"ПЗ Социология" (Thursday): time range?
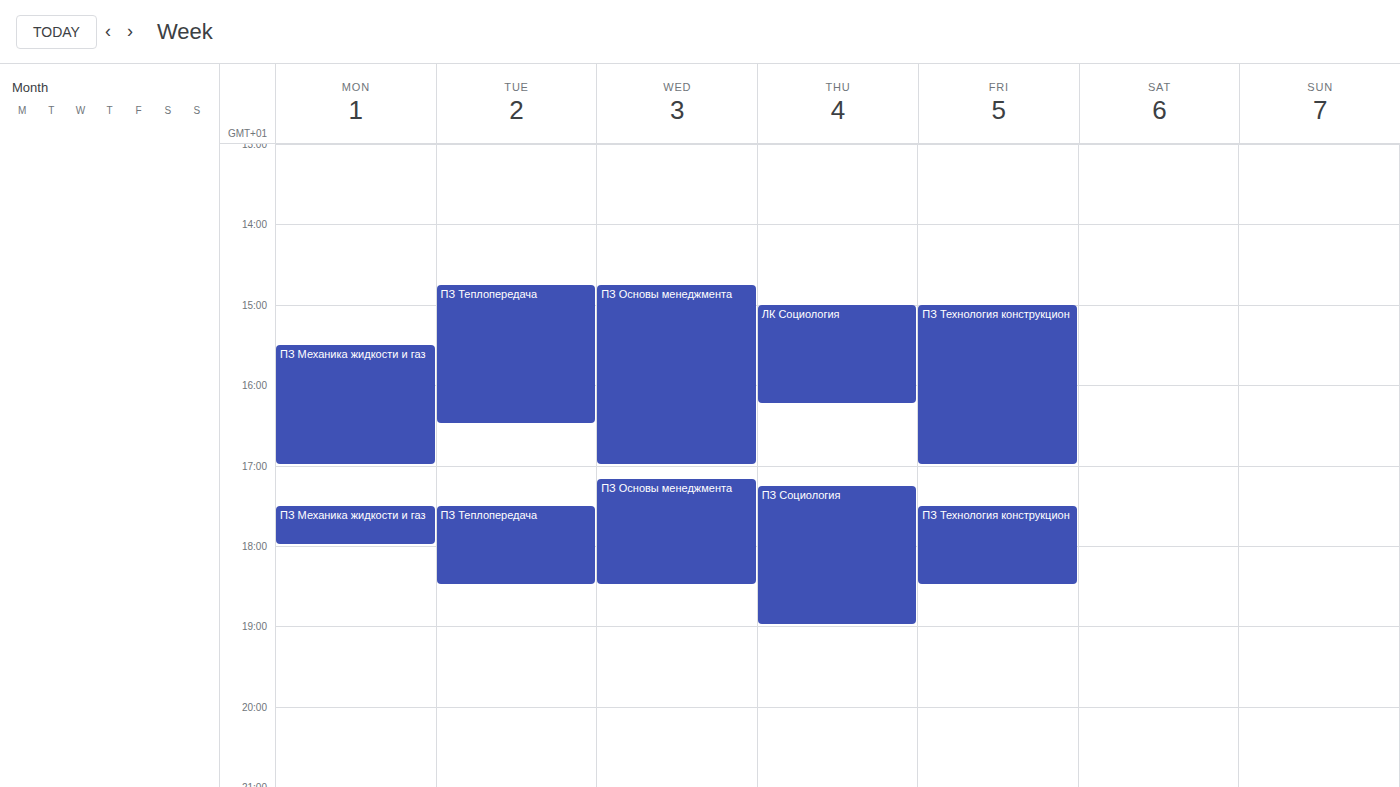
5:15 PM to 7:00 PM